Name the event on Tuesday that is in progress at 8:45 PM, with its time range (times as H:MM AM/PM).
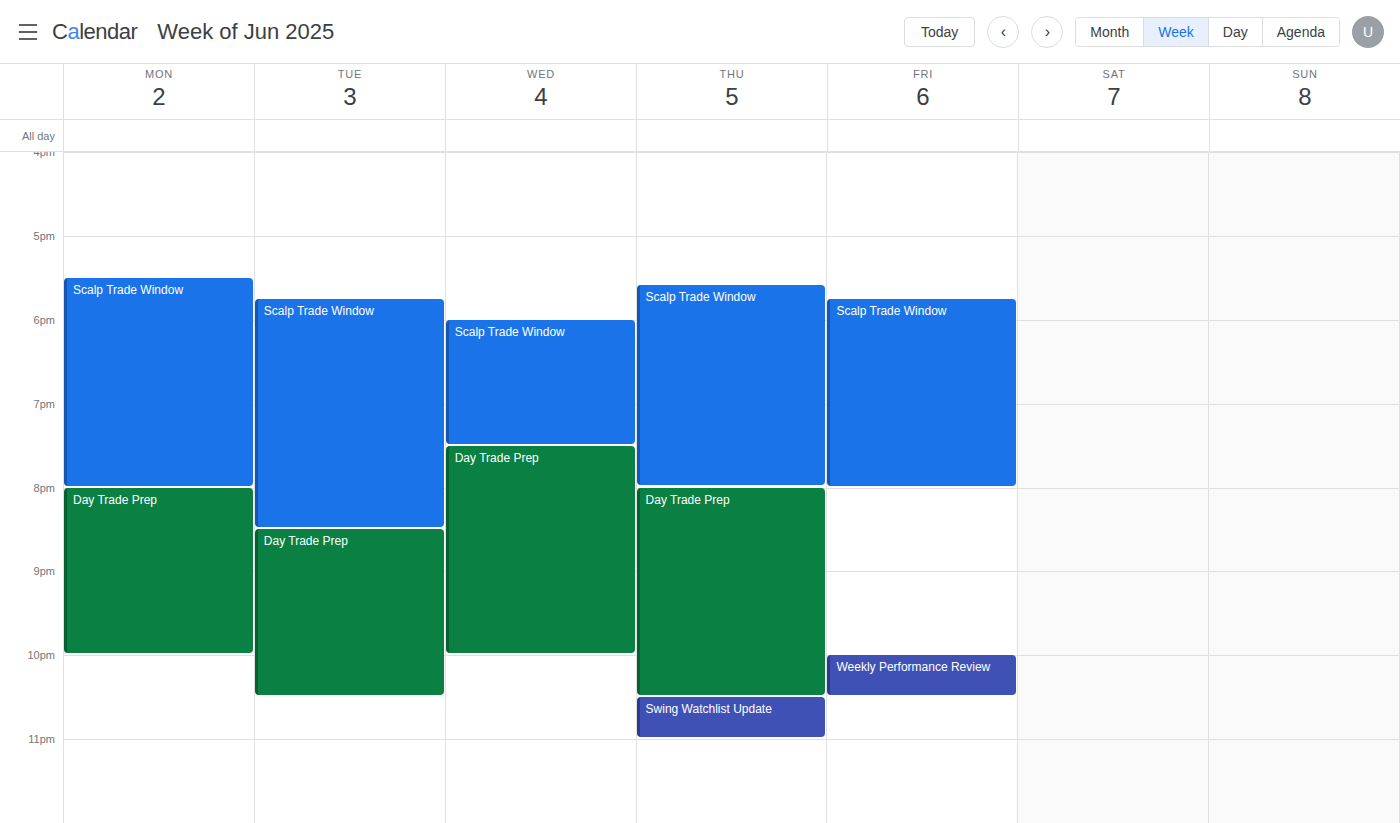
"Day Trade Prep", 8:30 PM to 10:30 PM